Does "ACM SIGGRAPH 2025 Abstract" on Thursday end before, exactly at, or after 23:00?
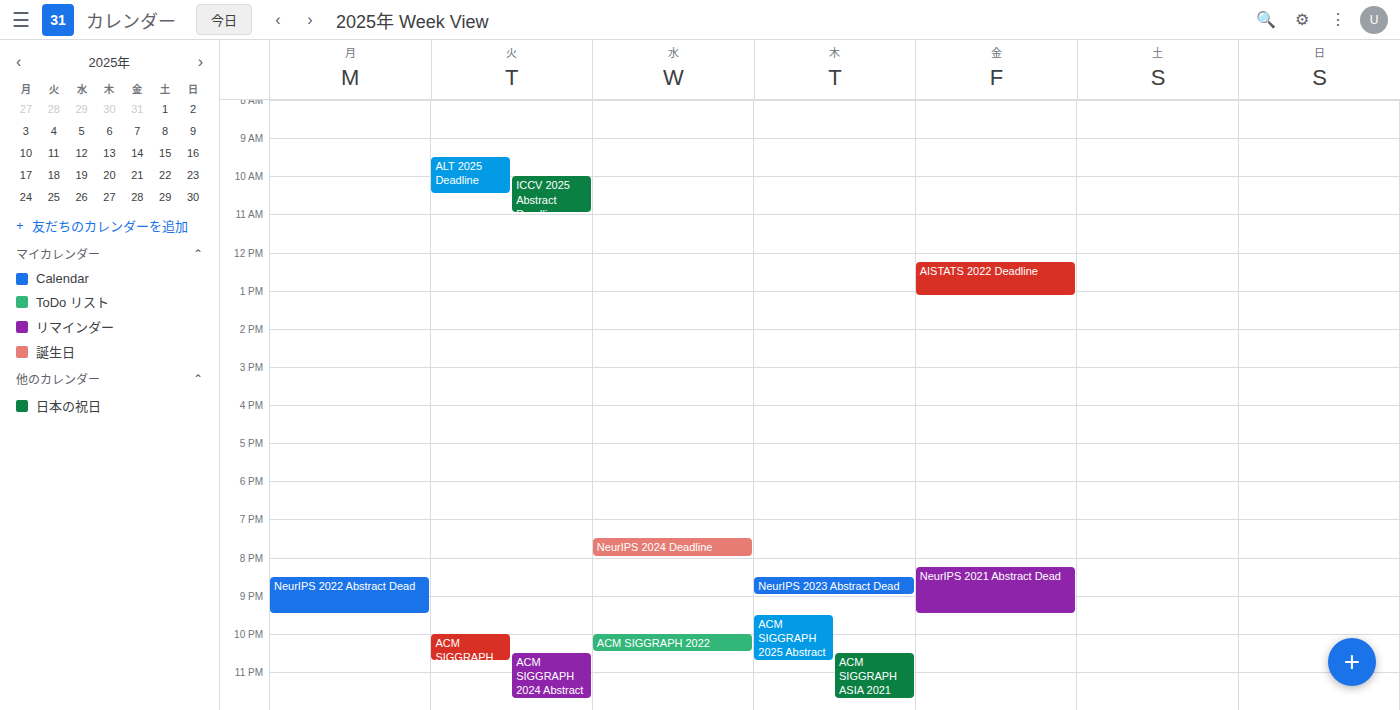
22:45 -- before 23:00, 15 minutes above the 23:00 line.